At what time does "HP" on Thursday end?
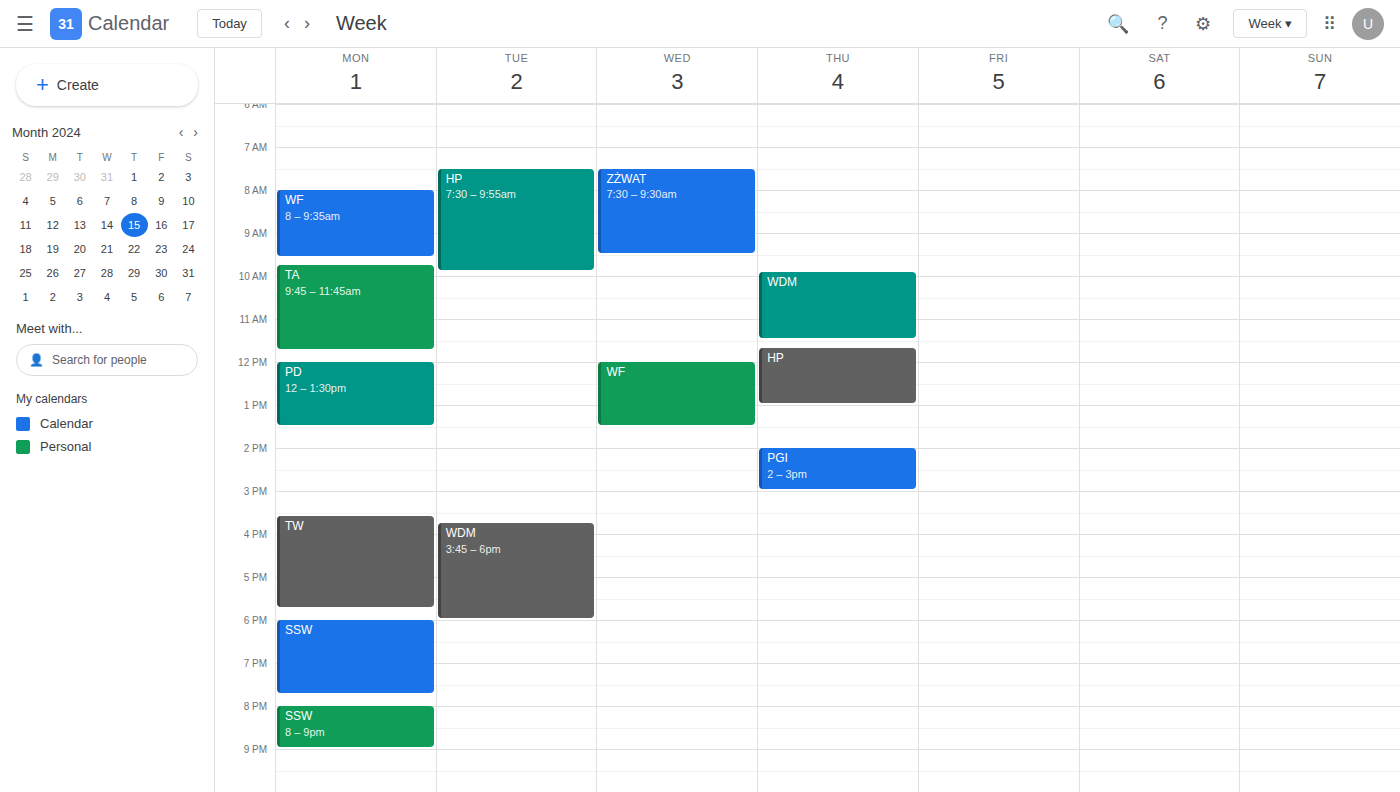
1:00 PM